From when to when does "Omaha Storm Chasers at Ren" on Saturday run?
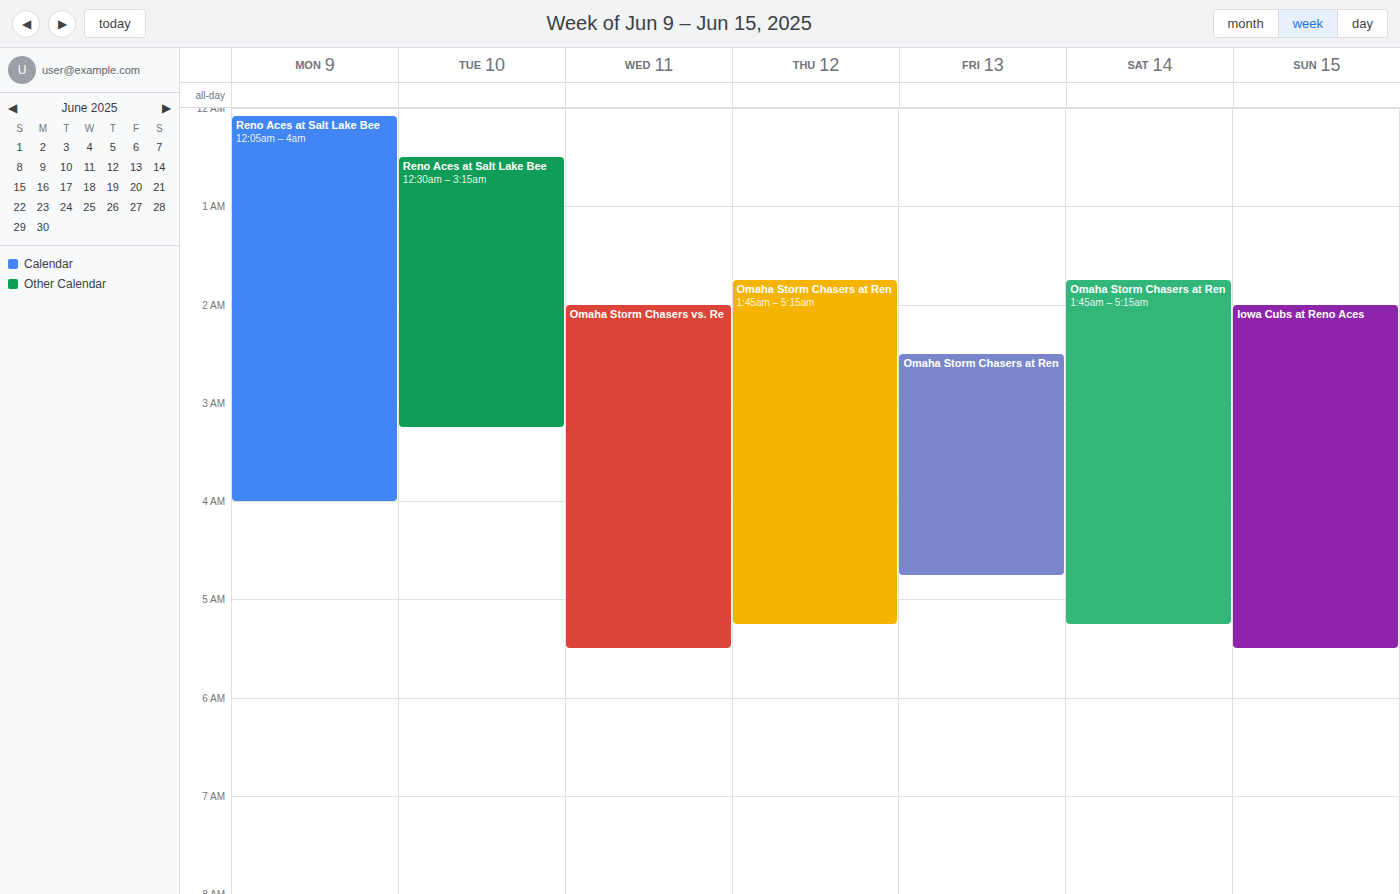
1:45 AM to 5:15 AM